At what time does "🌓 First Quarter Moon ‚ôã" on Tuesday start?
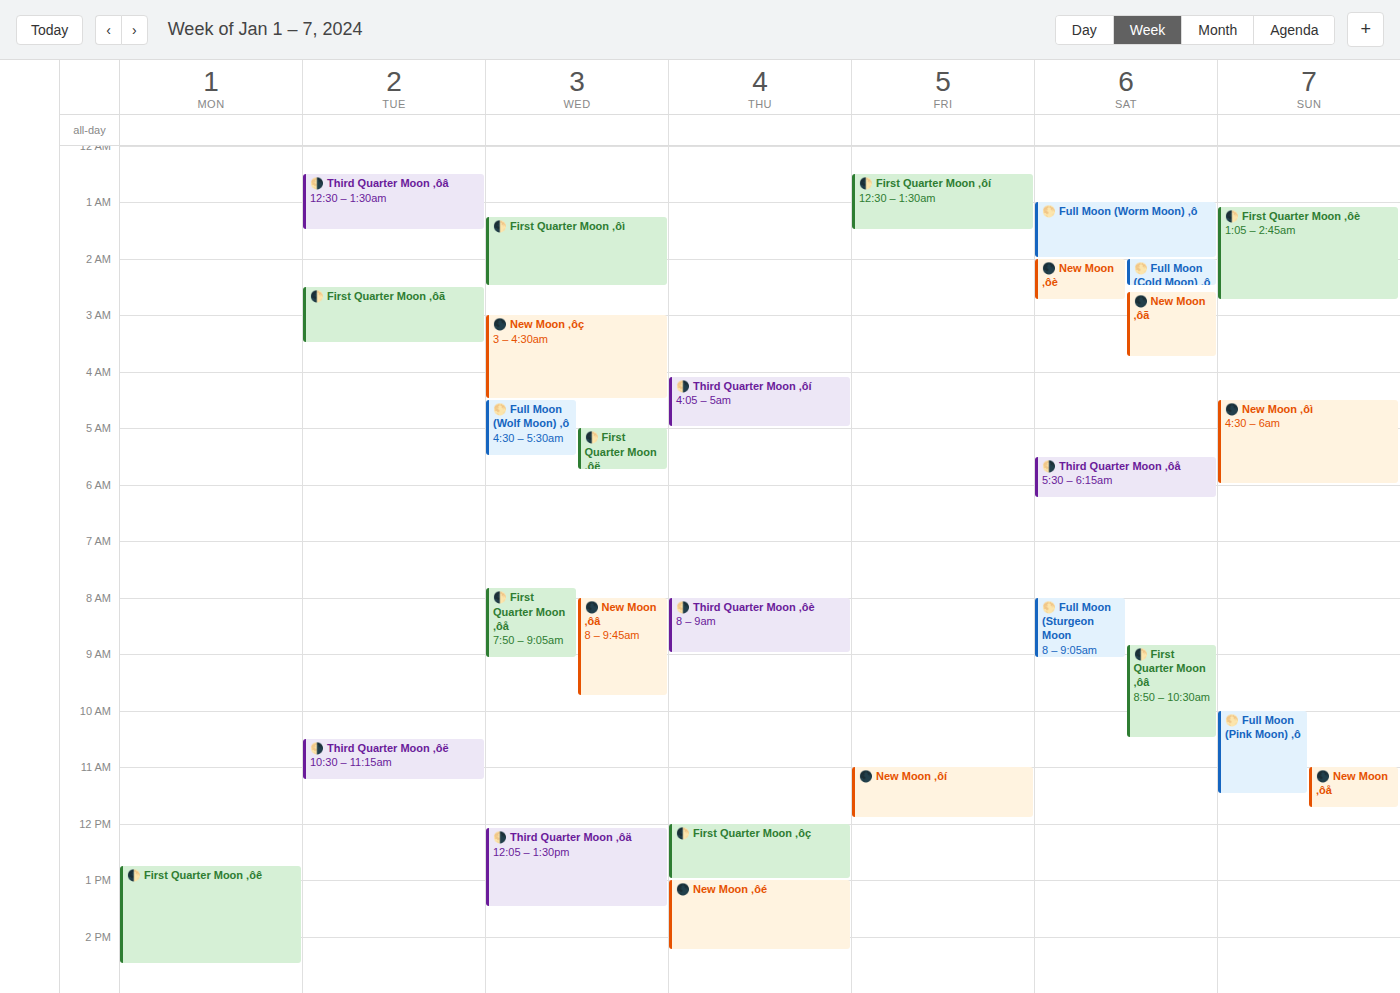
2:30 AM